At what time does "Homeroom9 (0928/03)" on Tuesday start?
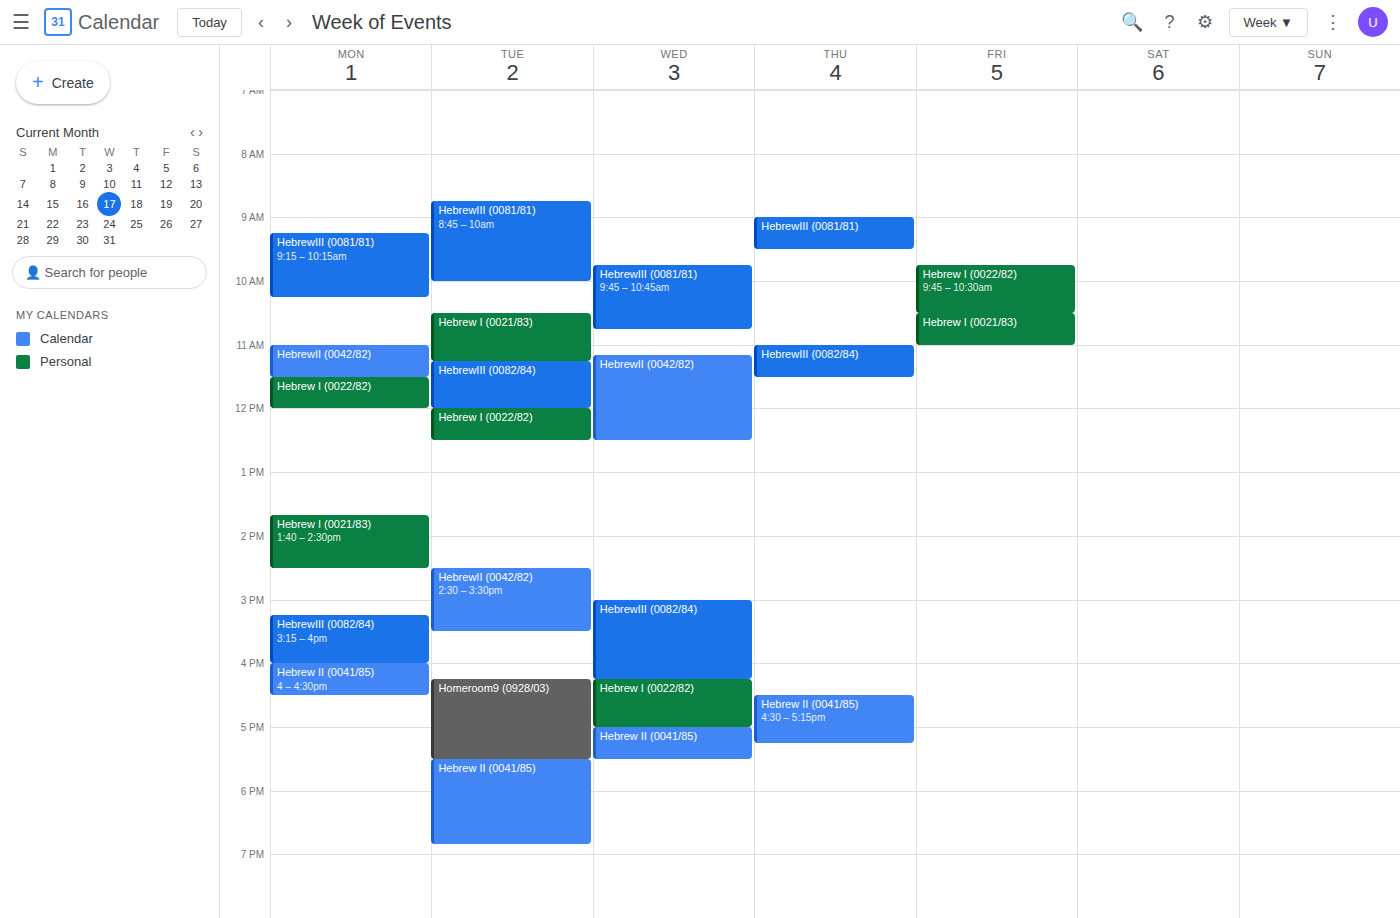
4:15 PM